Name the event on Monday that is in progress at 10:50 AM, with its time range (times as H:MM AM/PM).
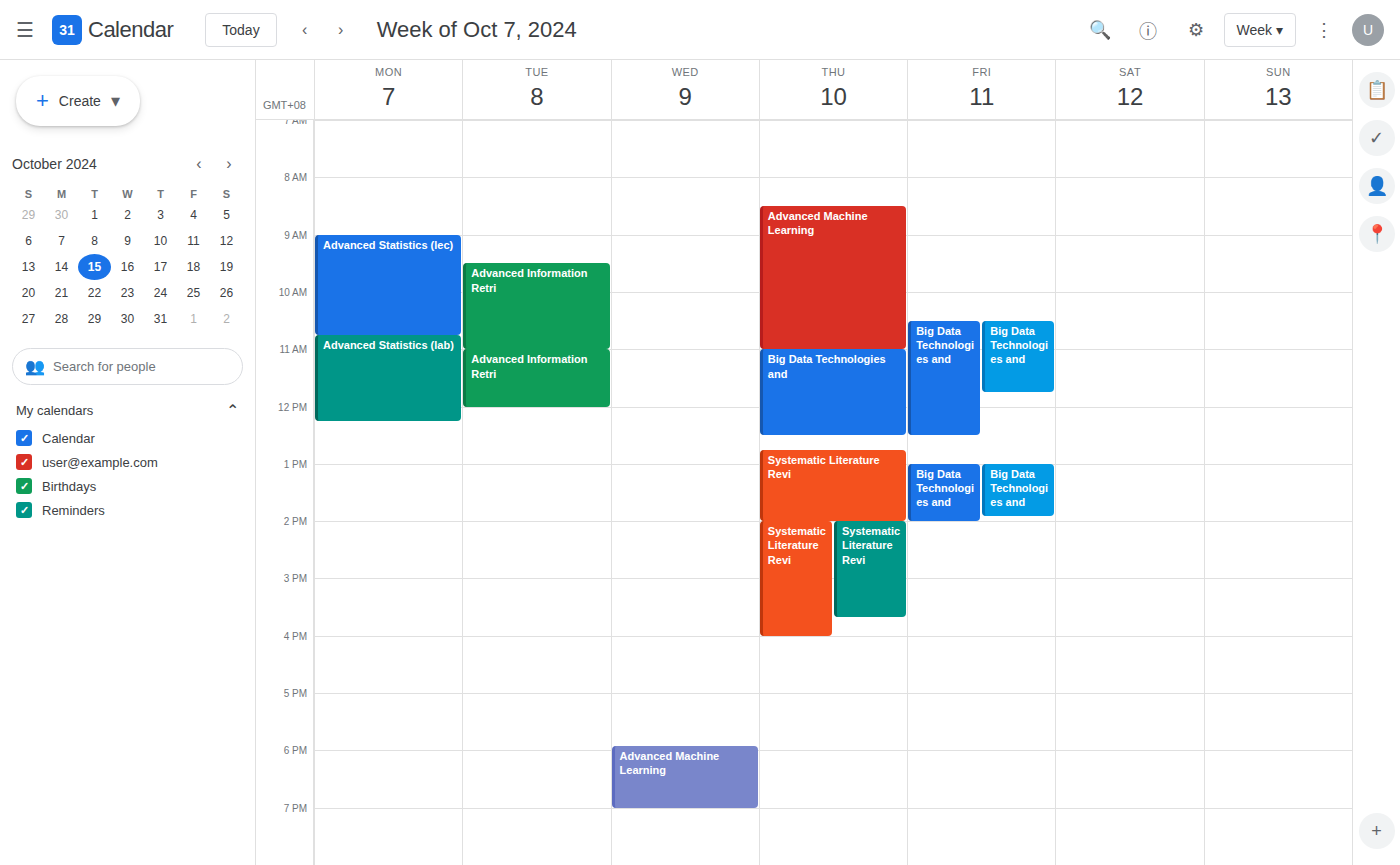
"Advanced Statistics (lab)", 10:45 AM to 12:15 PM